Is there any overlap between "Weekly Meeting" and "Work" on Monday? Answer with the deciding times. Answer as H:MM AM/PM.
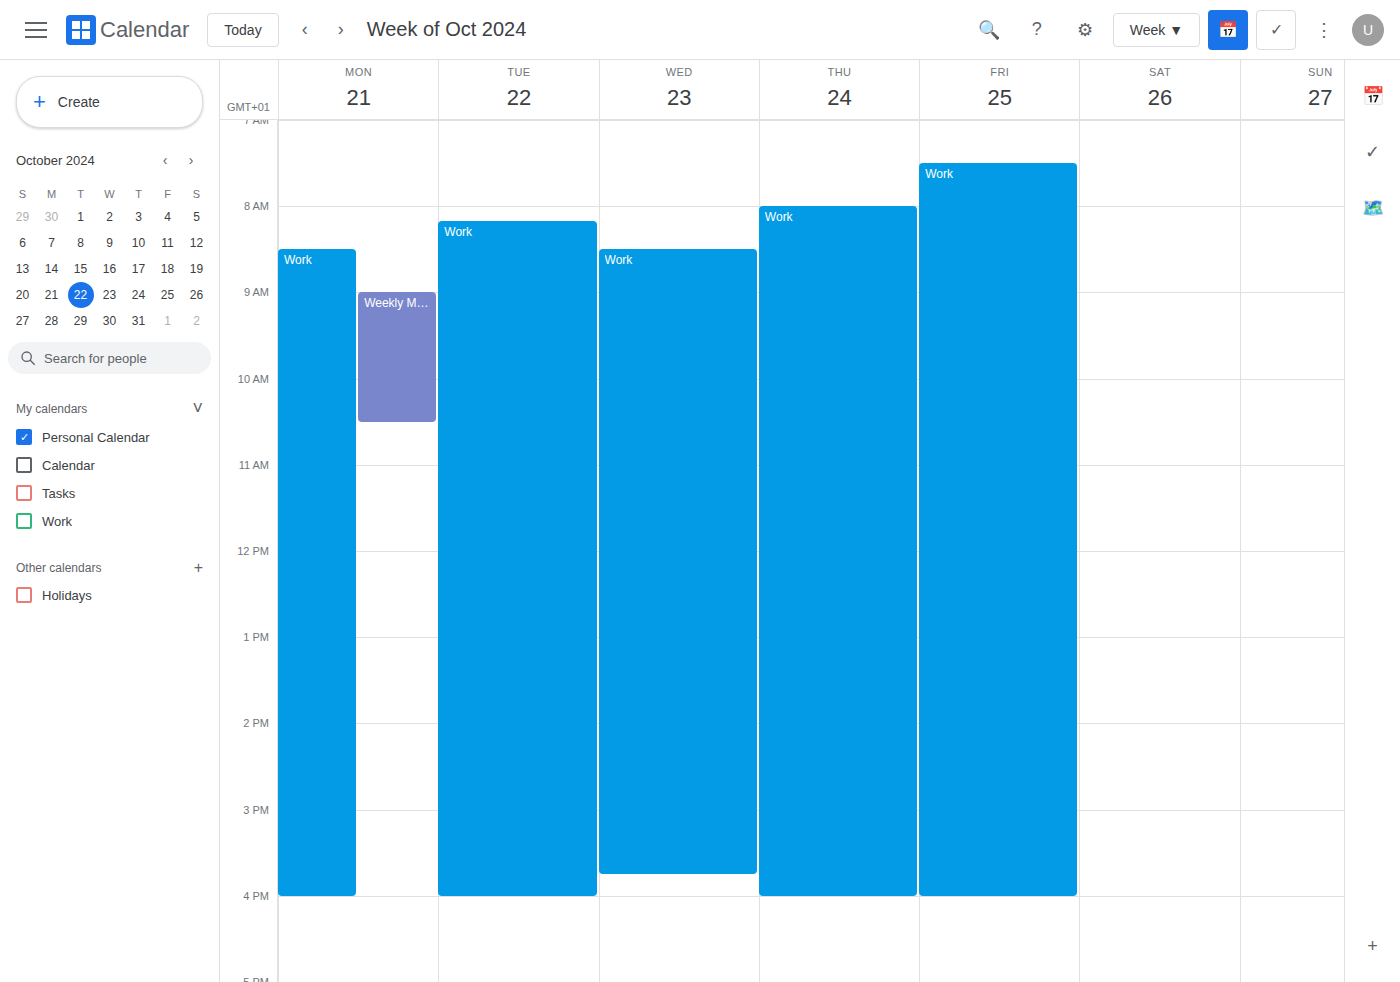
"Weekly Meeting" runs 9:00 AM to 10:30 AM, inside "Work" -- they overlap.